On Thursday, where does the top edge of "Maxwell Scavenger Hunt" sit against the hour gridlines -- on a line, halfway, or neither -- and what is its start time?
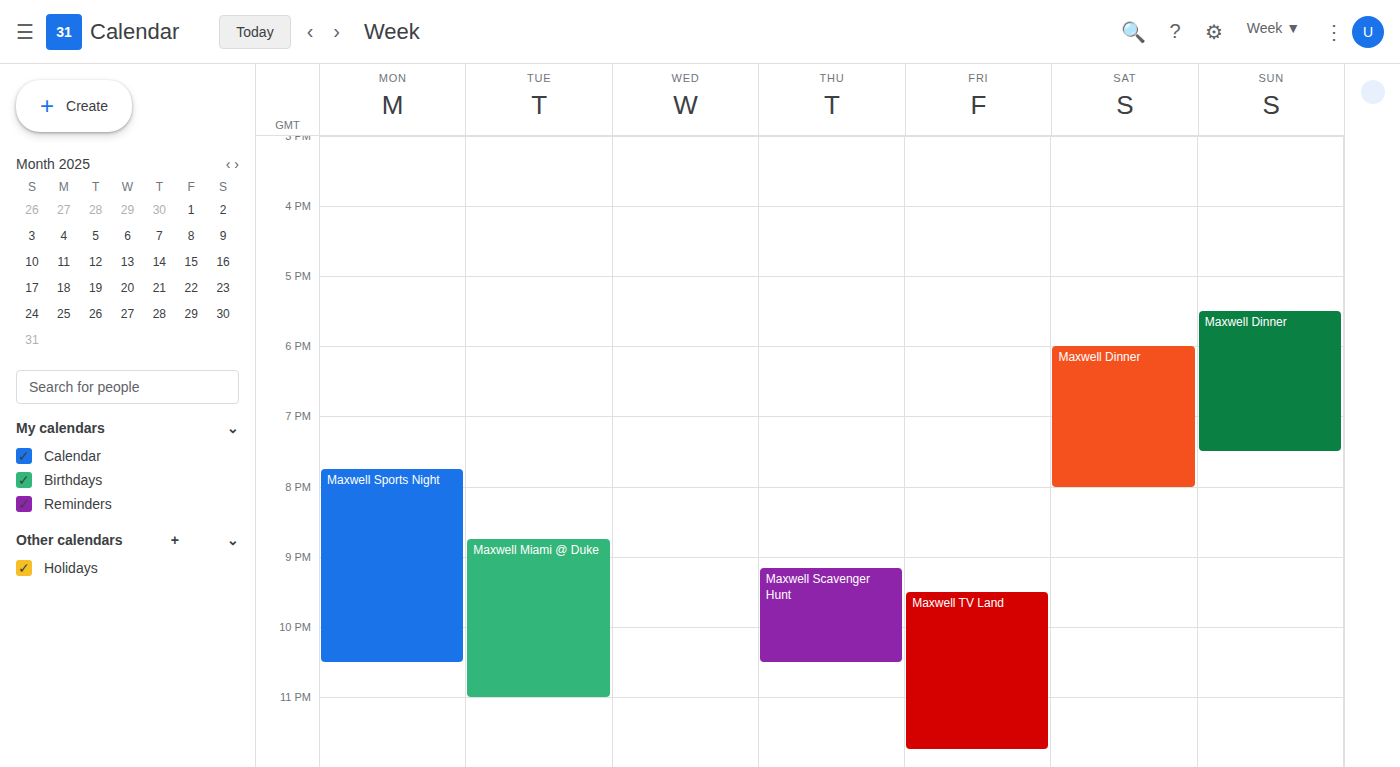
9:10 PM -- neither: 10 minutes below the 9 PM line and 50 minutes above the 10 PM line.